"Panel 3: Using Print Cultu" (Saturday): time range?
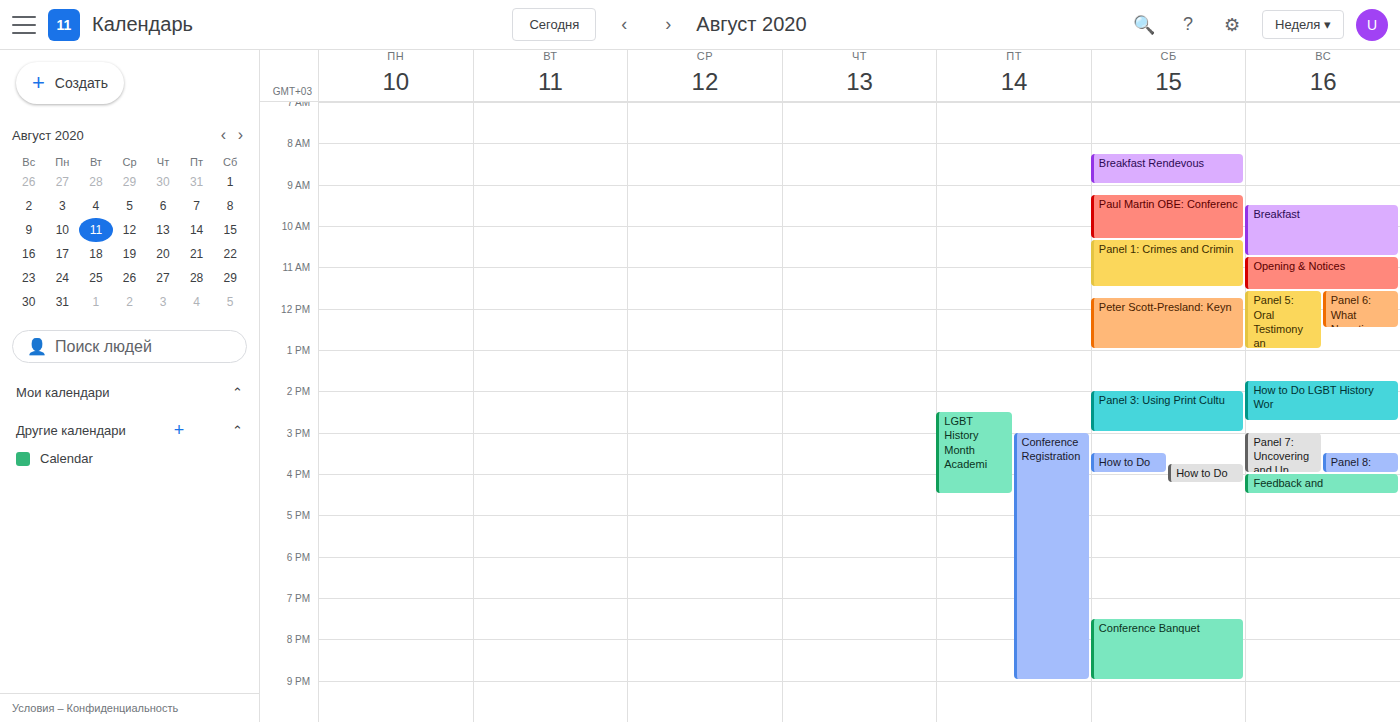
2:00 PM to 3:00 PM